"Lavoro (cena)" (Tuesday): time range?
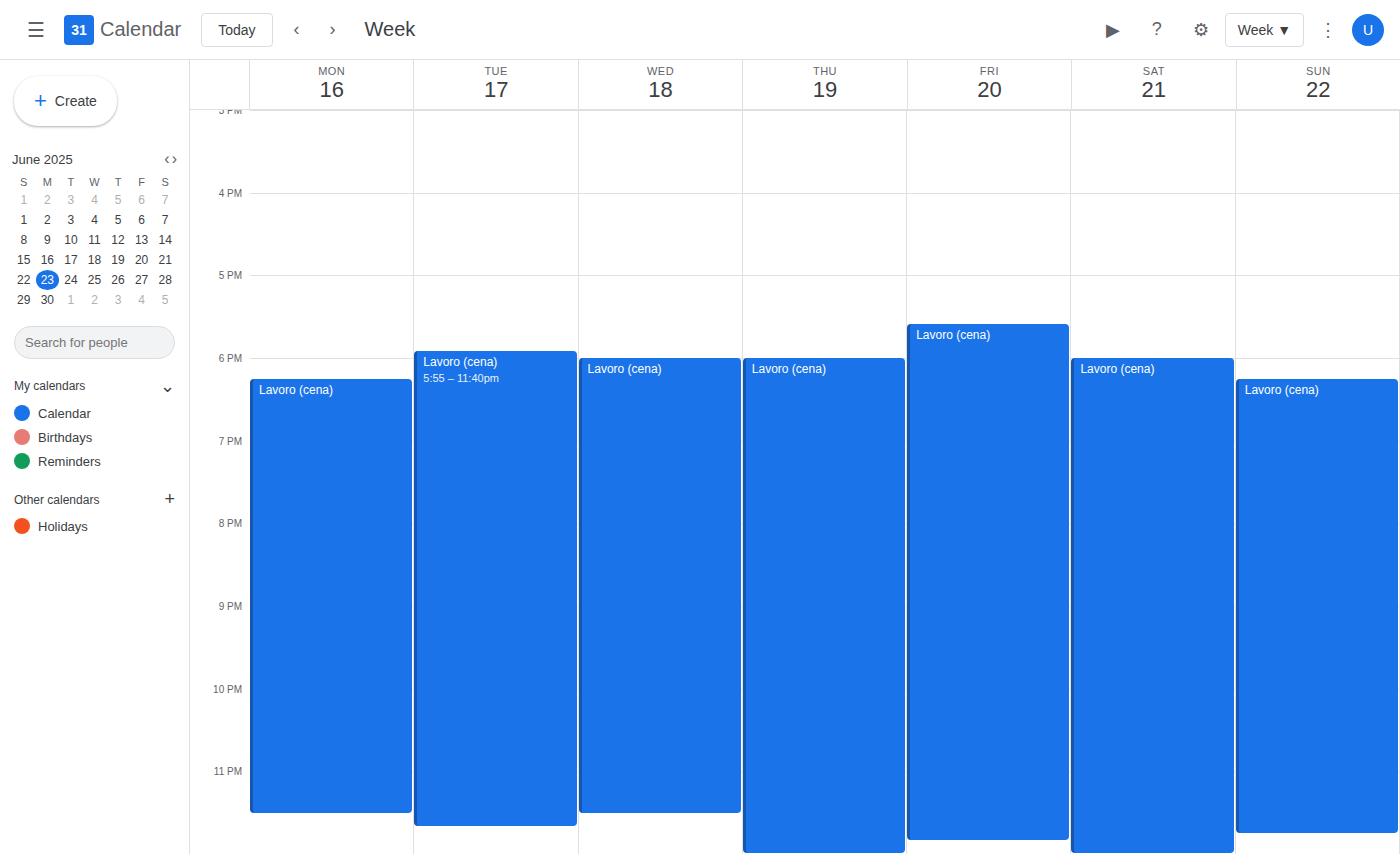
5:55 PM to 11:40 PM